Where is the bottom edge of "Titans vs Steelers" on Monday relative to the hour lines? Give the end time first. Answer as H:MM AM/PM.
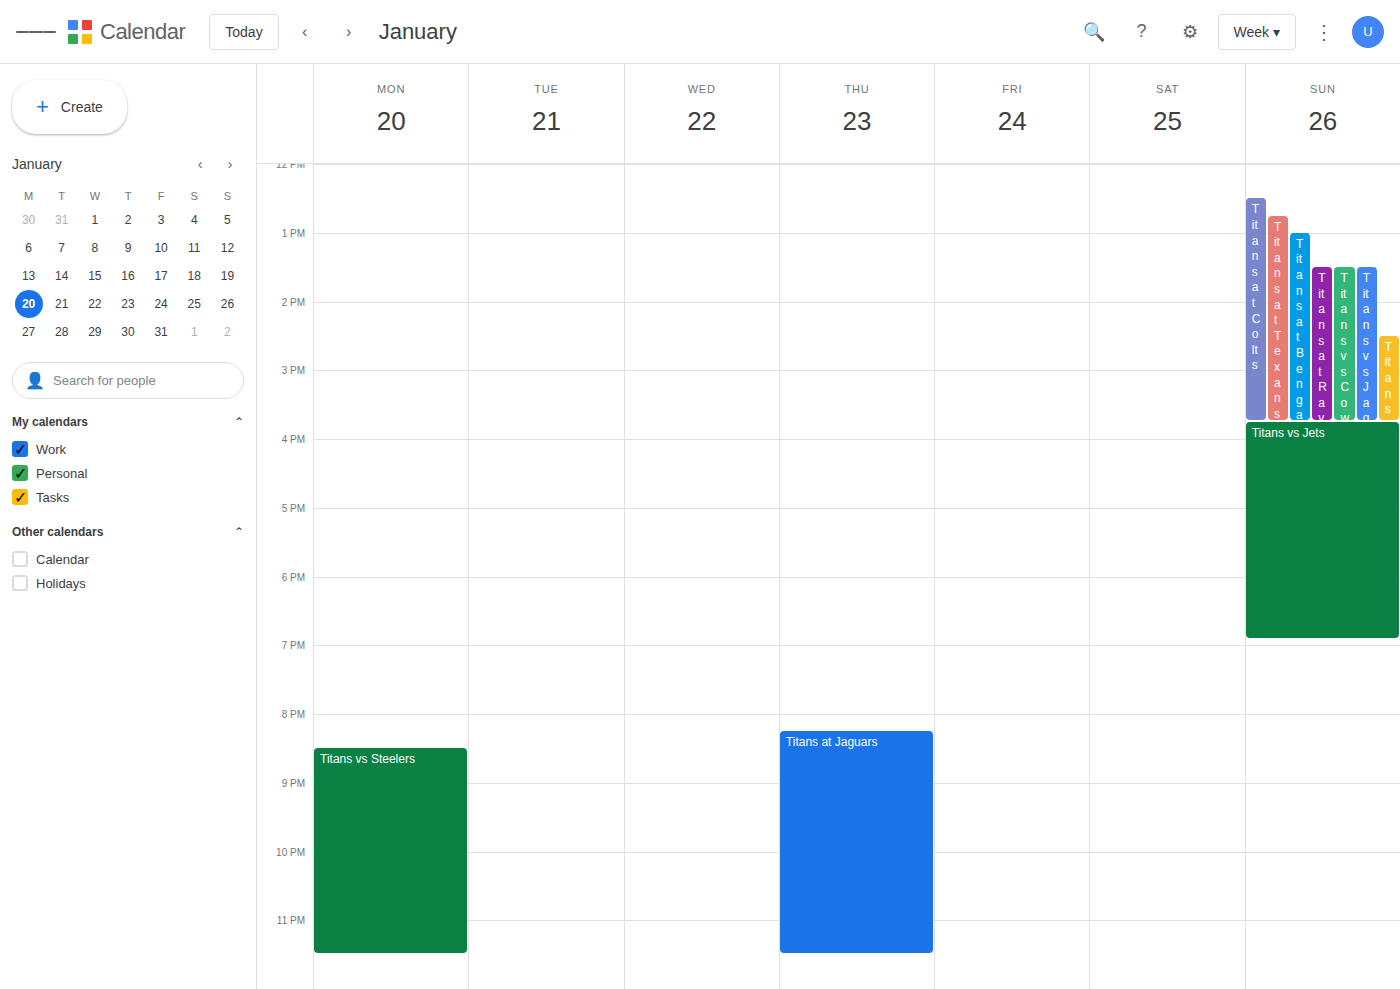
11:30 PM -- halfway between the 11 PM and 12 AM lines.